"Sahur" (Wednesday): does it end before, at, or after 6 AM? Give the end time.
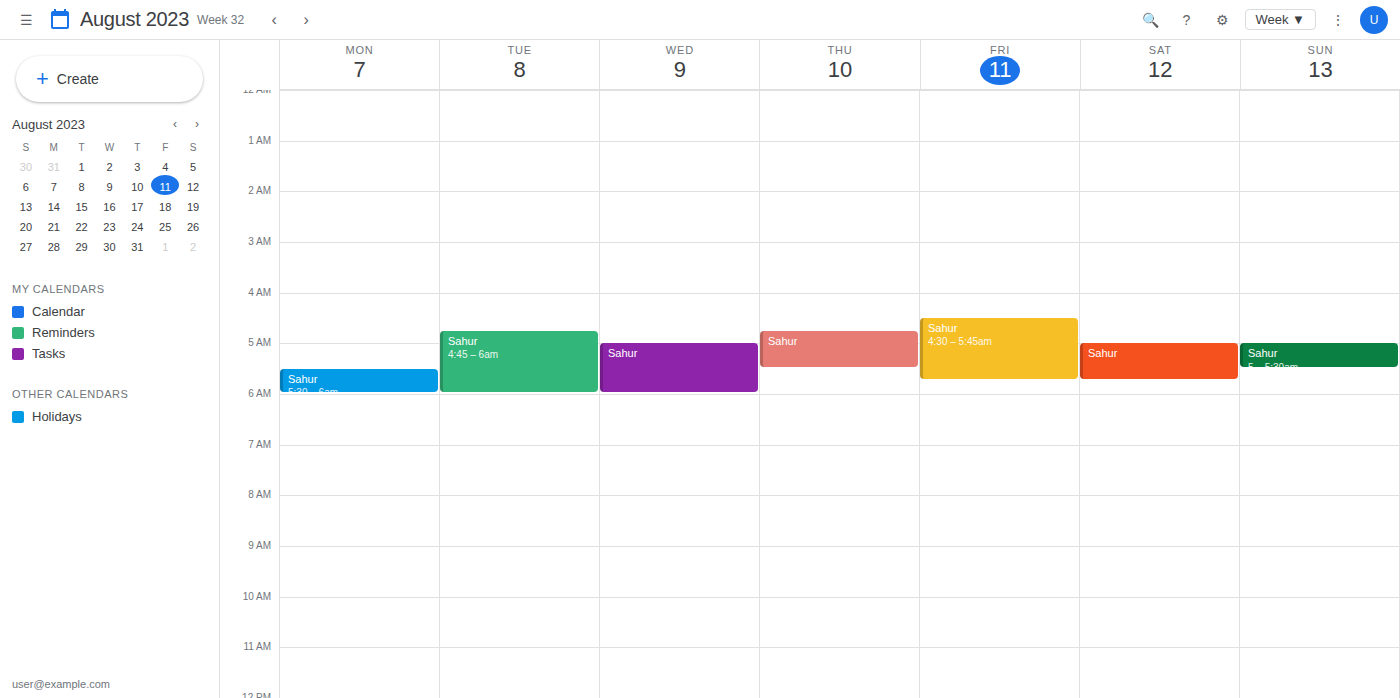
6:00 AM -- exactly at 6 AM, on the 6 AM line.